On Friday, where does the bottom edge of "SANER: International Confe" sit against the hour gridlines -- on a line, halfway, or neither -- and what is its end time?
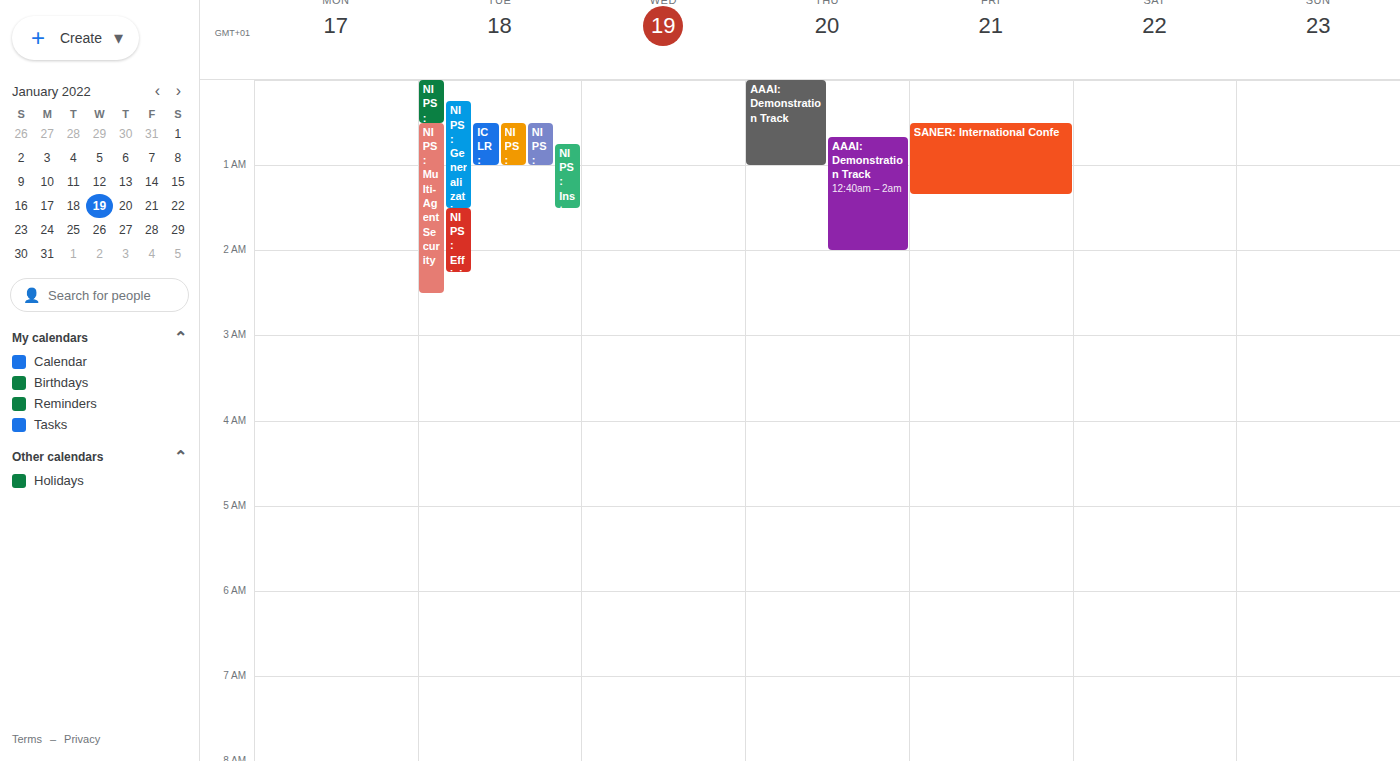
1:20 AM -- neither: 20 minutes below the 1 AM line and 40 minutes above the 2 AM line.